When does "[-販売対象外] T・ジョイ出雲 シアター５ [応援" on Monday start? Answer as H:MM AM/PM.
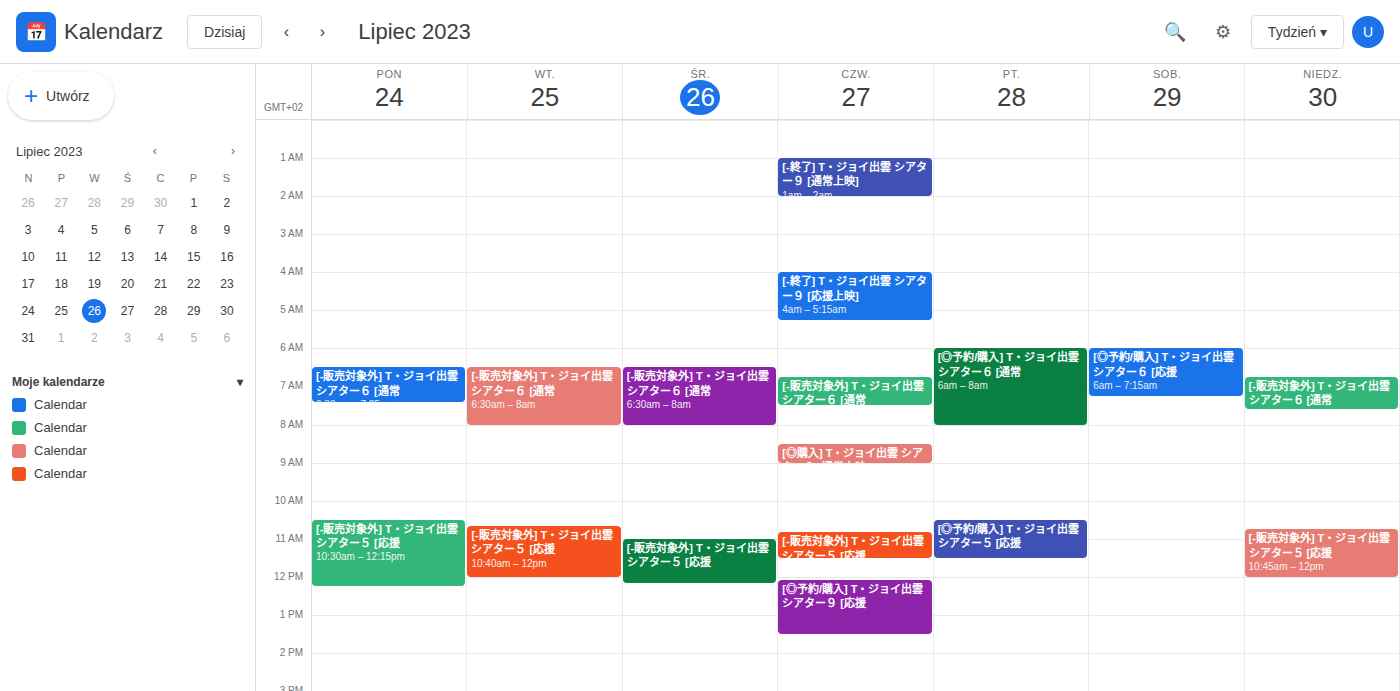
10:30 AM